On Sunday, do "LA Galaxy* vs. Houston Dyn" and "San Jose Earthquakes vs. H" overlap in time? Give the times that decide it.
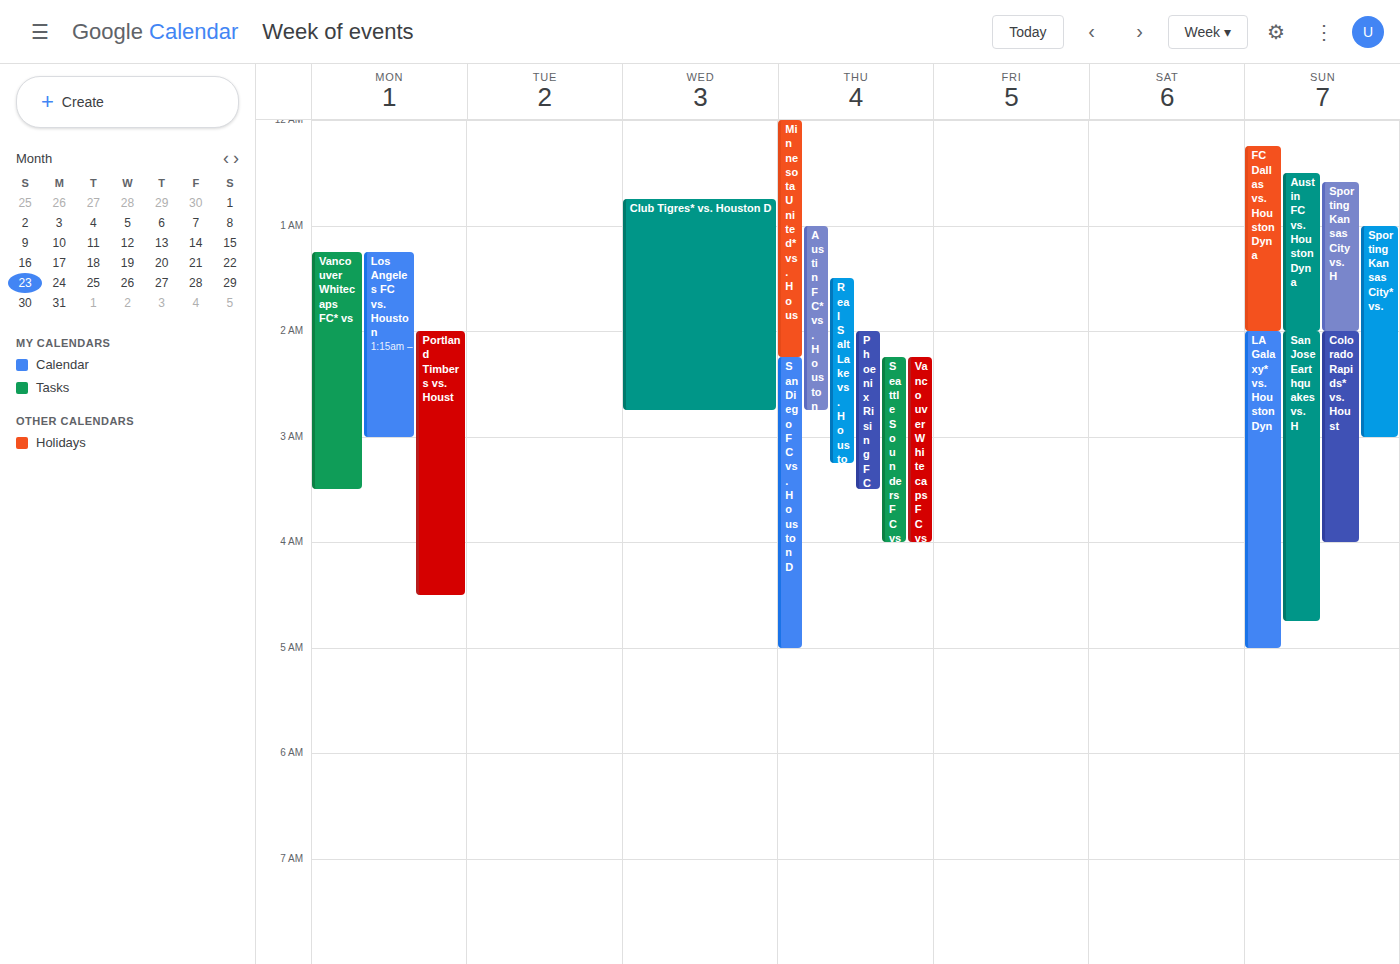
"LA Galaxy* vs. Houston Dyn" starts at 2:00 AM, before "San Jose Earthquakes vs. H" ends at 4:45 AM -- they overlap.